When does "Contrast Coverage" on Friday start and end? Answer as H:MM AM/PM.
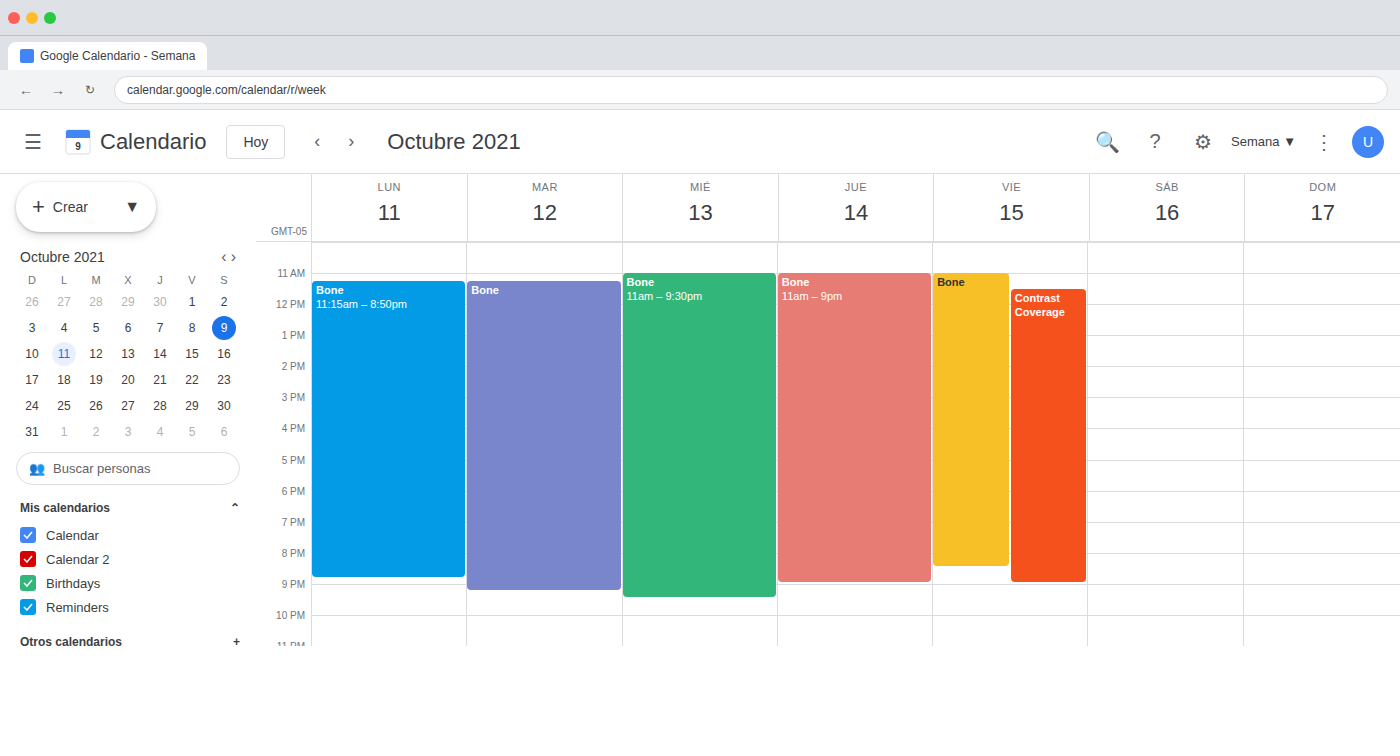
11:30 AM to 9:00 PM